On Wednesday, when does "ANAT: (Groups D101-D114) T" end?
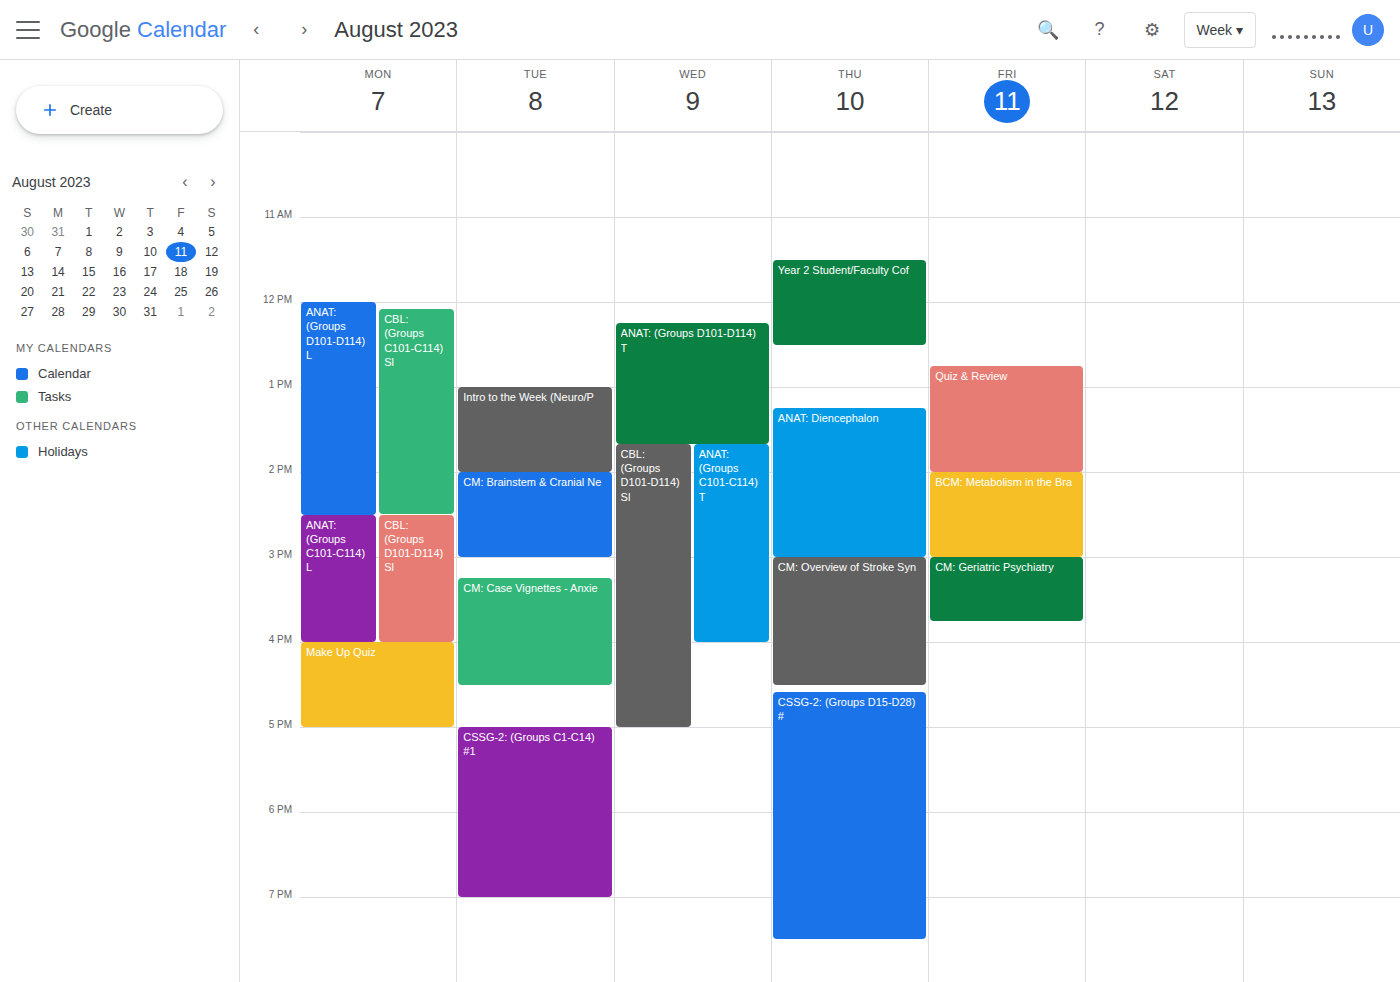
1:40 PM